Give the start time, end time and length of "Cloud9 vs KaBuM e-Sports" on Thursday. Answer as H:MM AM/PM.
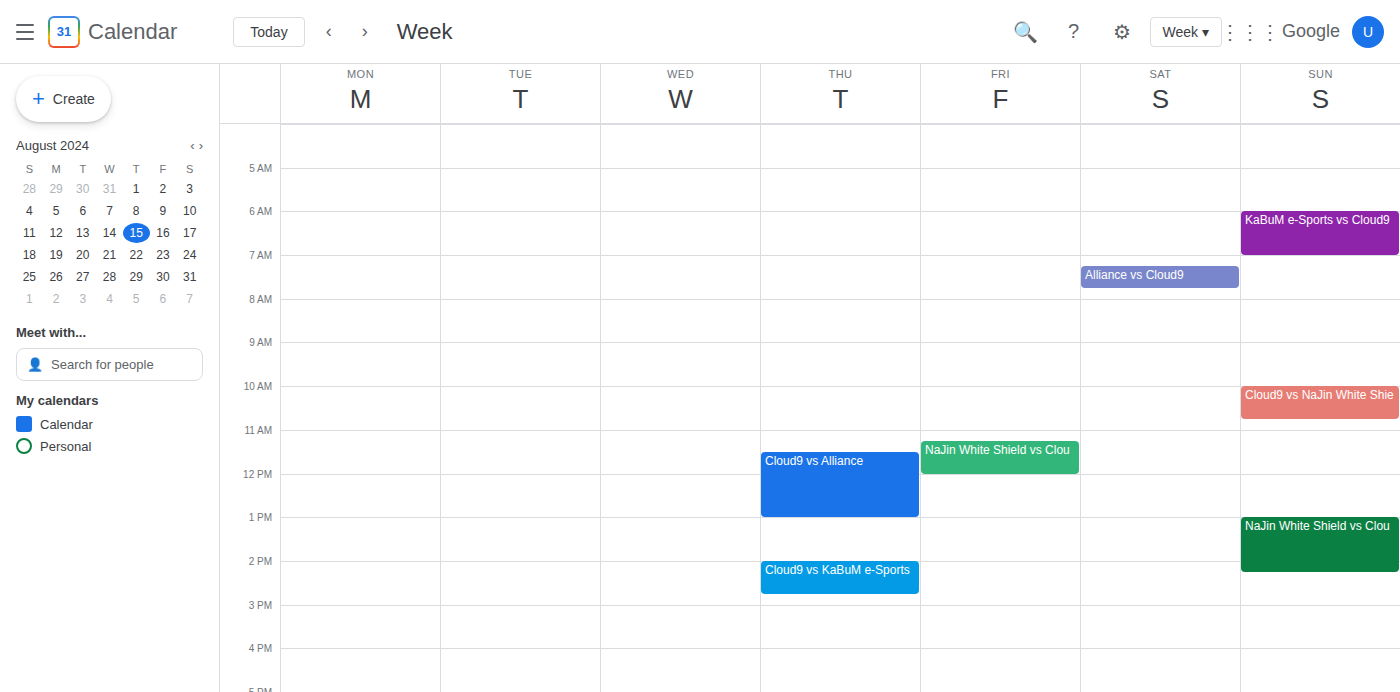
2:00 PM to 2:45 PM, 45 minutes